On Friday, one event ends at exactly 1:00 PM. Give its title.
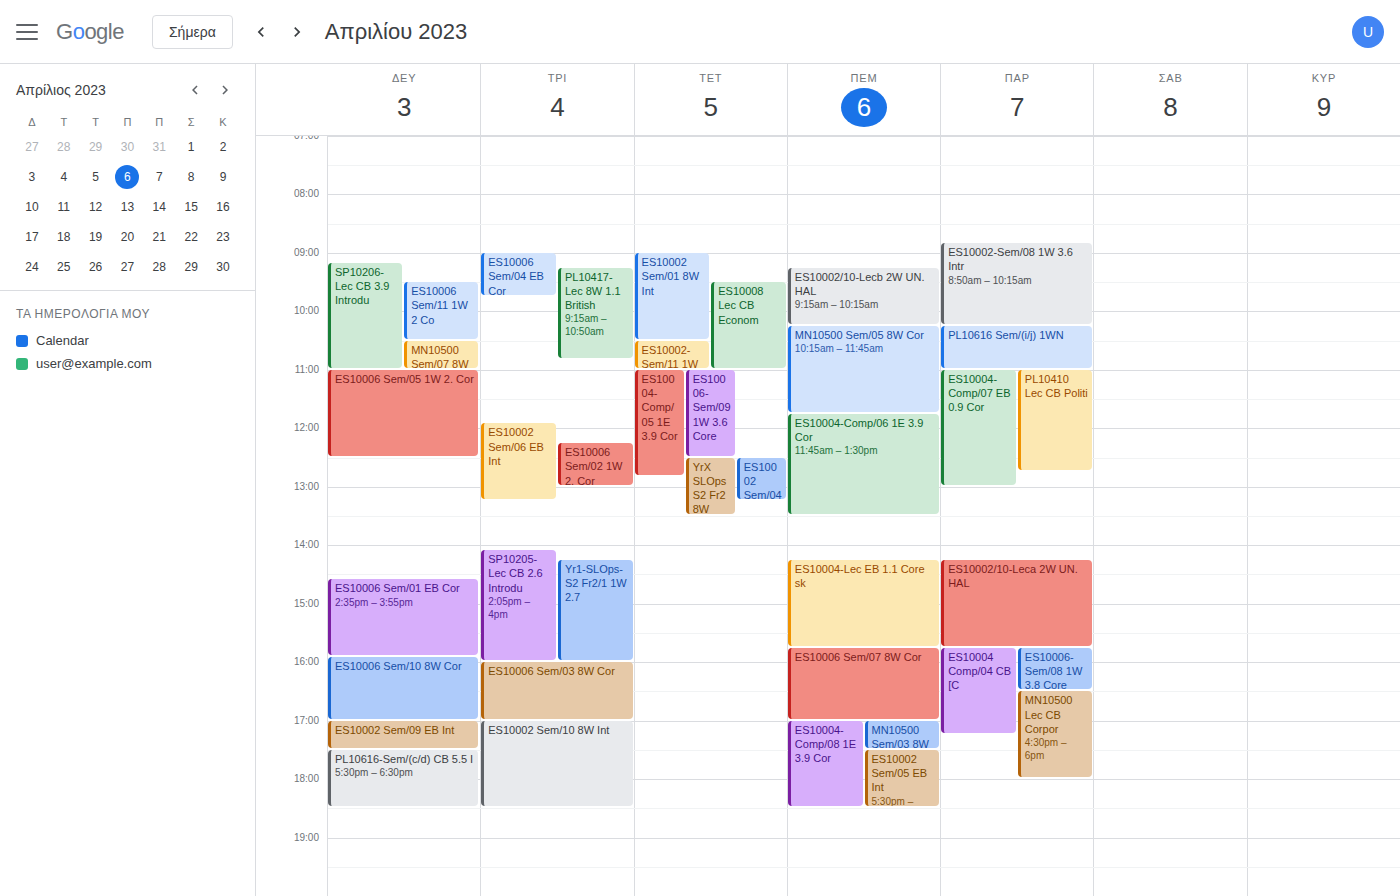
"ES10004-Comp/07 EB 0.9 Cor"